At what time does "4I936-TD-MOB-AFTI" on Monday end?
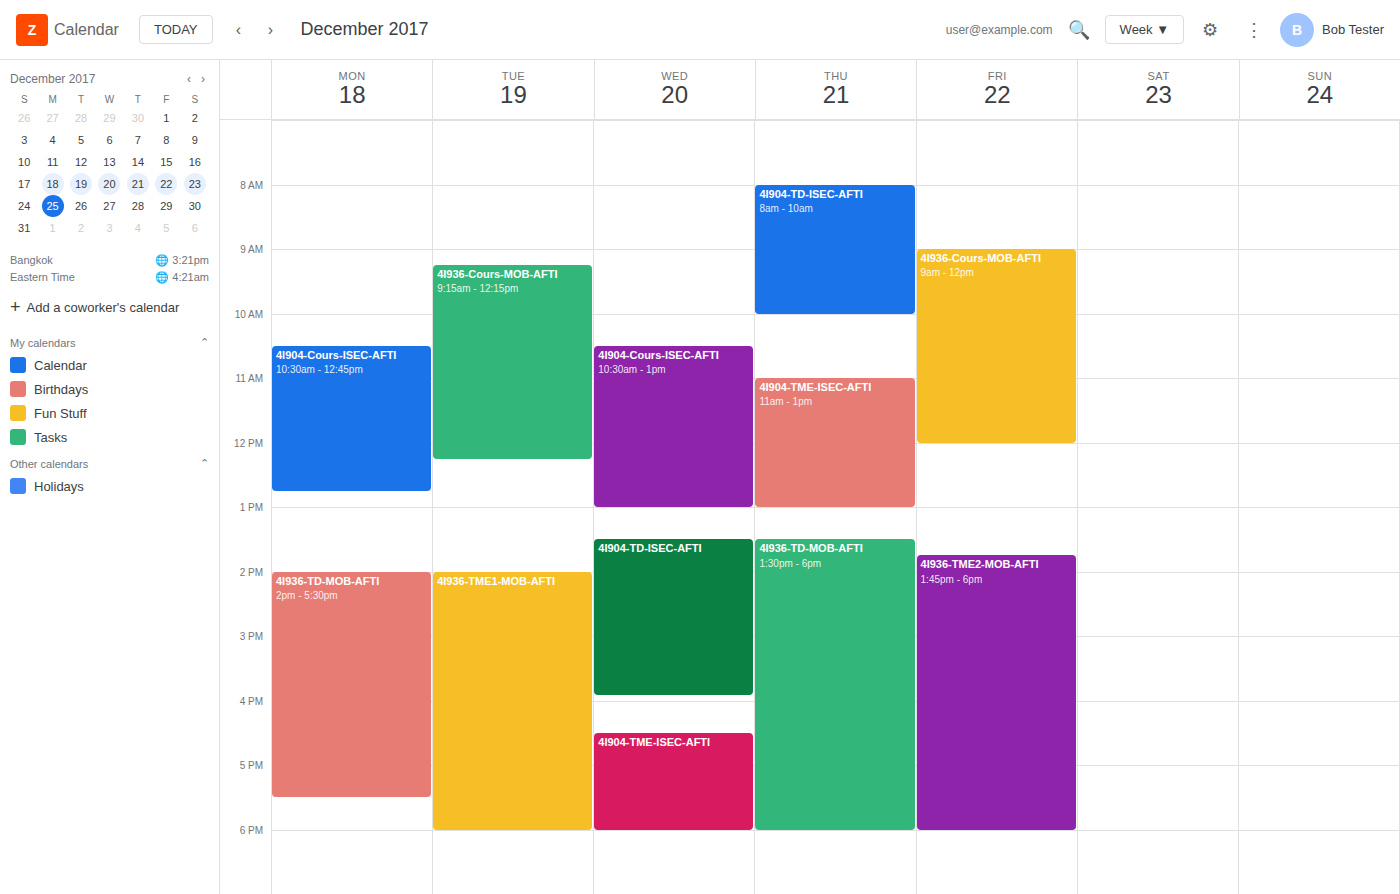
5:30 PM